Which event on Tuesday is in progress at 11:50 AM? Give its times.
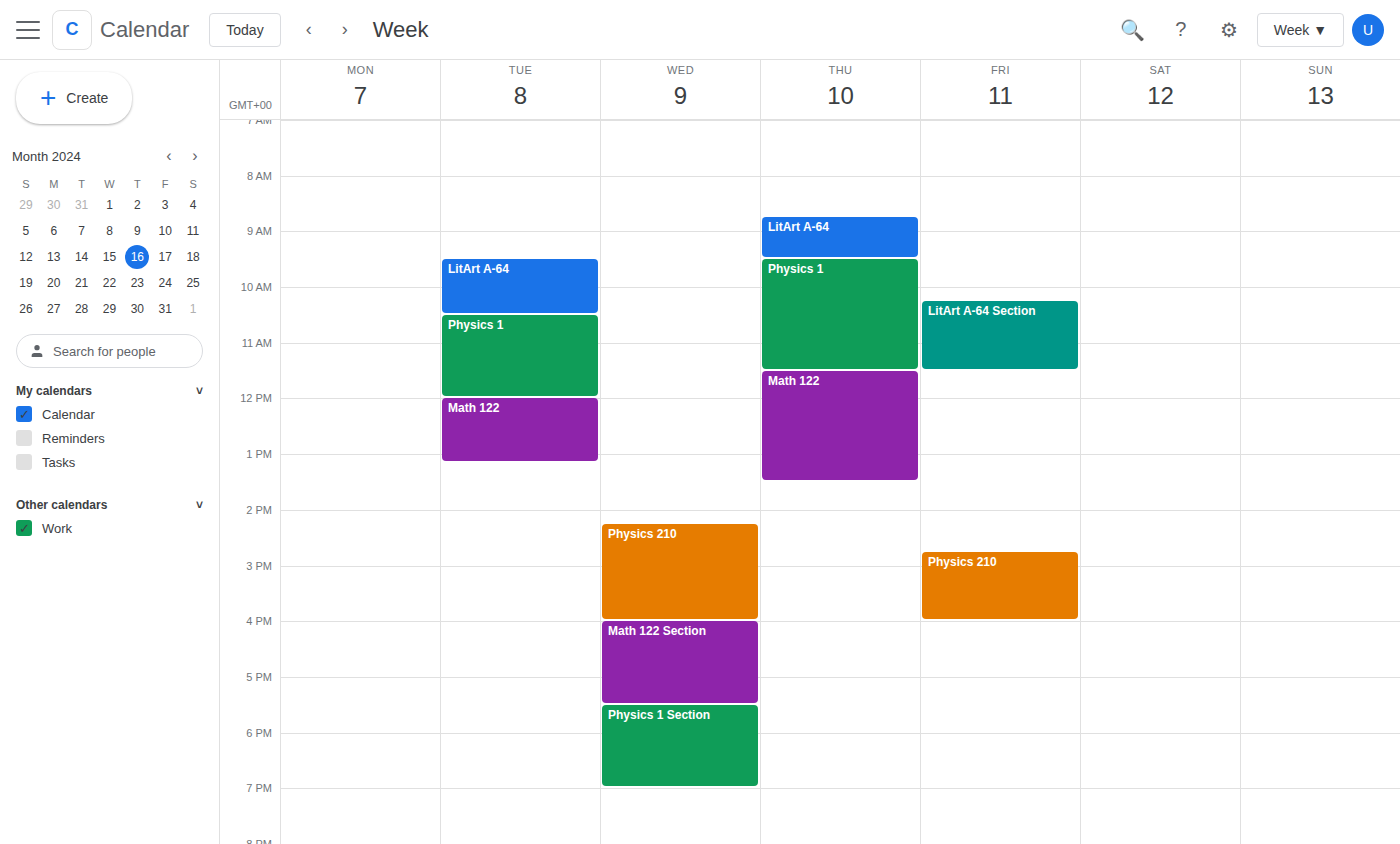
"Physics 1", 10:30 AM to 12:00 PM